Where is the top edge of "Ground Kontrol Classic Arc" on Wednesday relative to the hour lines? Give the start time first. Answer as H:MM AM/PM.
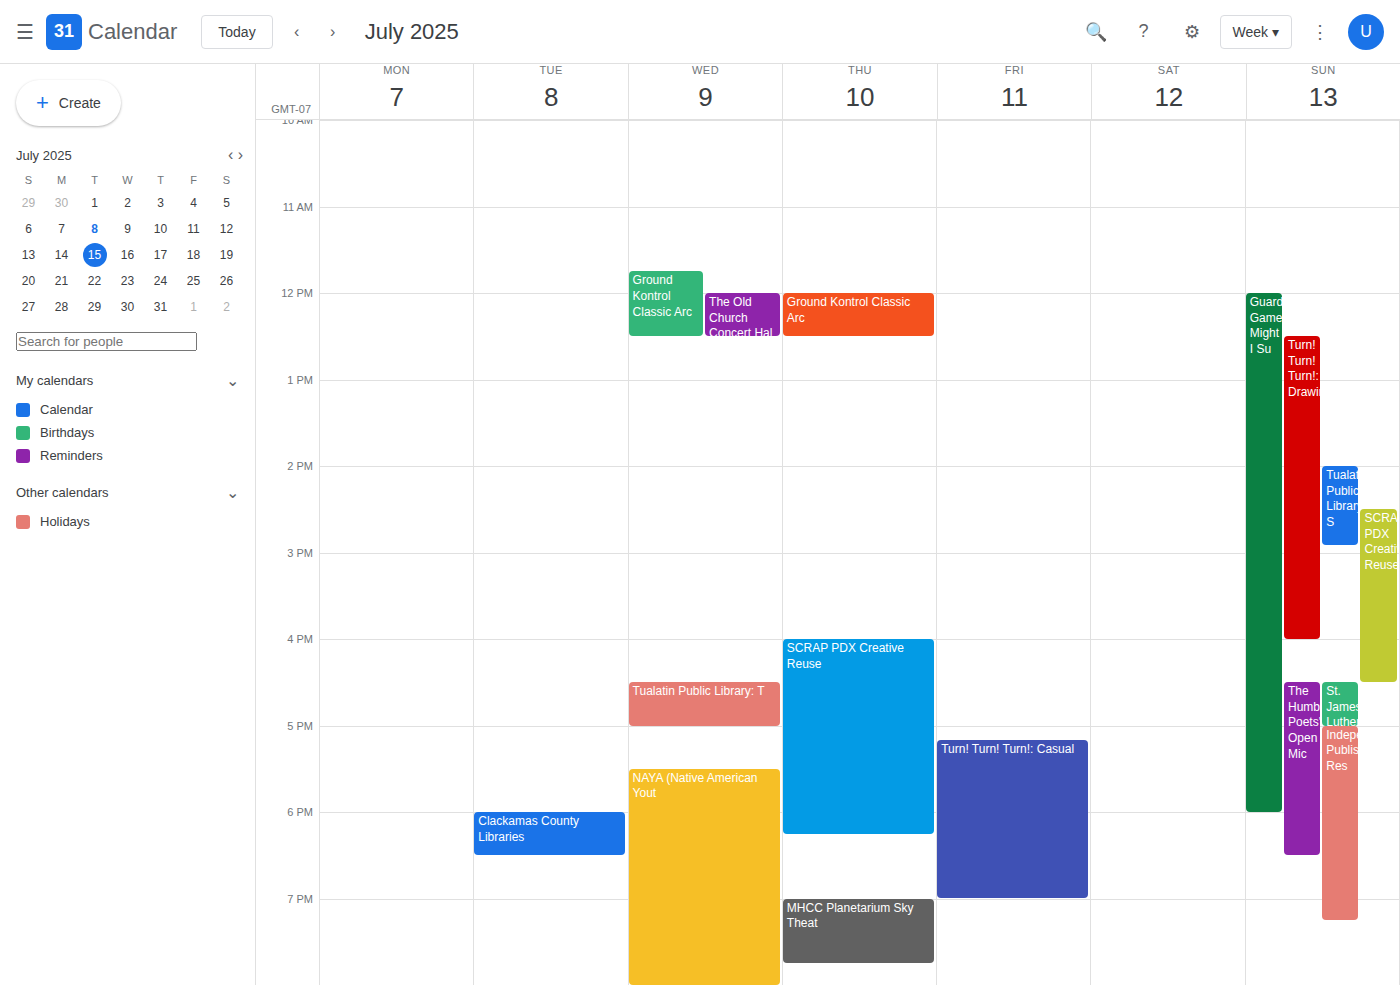
11:45 AM -- neither: three quarters of the way from the 11 AM line to the 12 PM line.